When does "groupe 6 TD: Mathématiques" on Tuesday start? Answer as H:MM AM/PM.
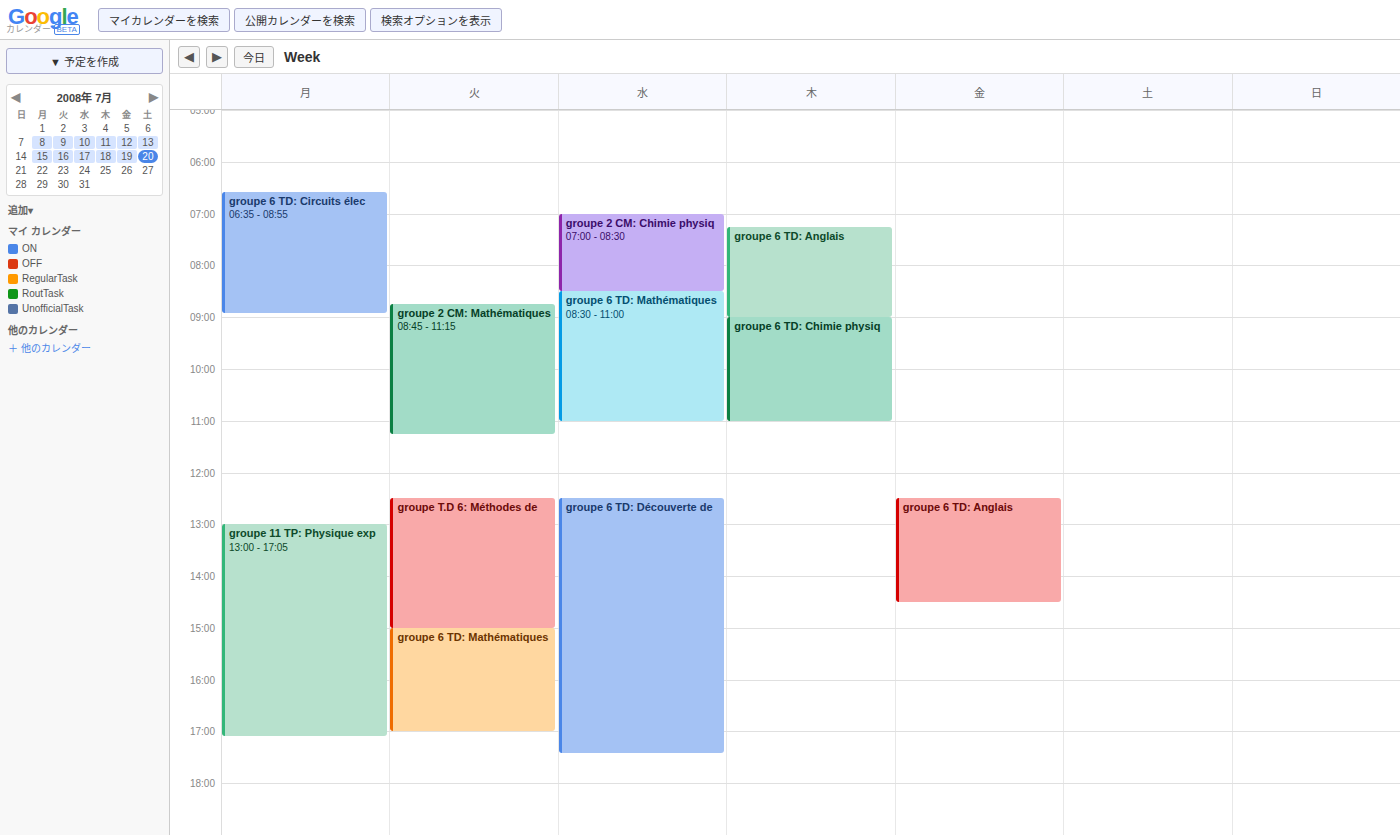
3:00 PM